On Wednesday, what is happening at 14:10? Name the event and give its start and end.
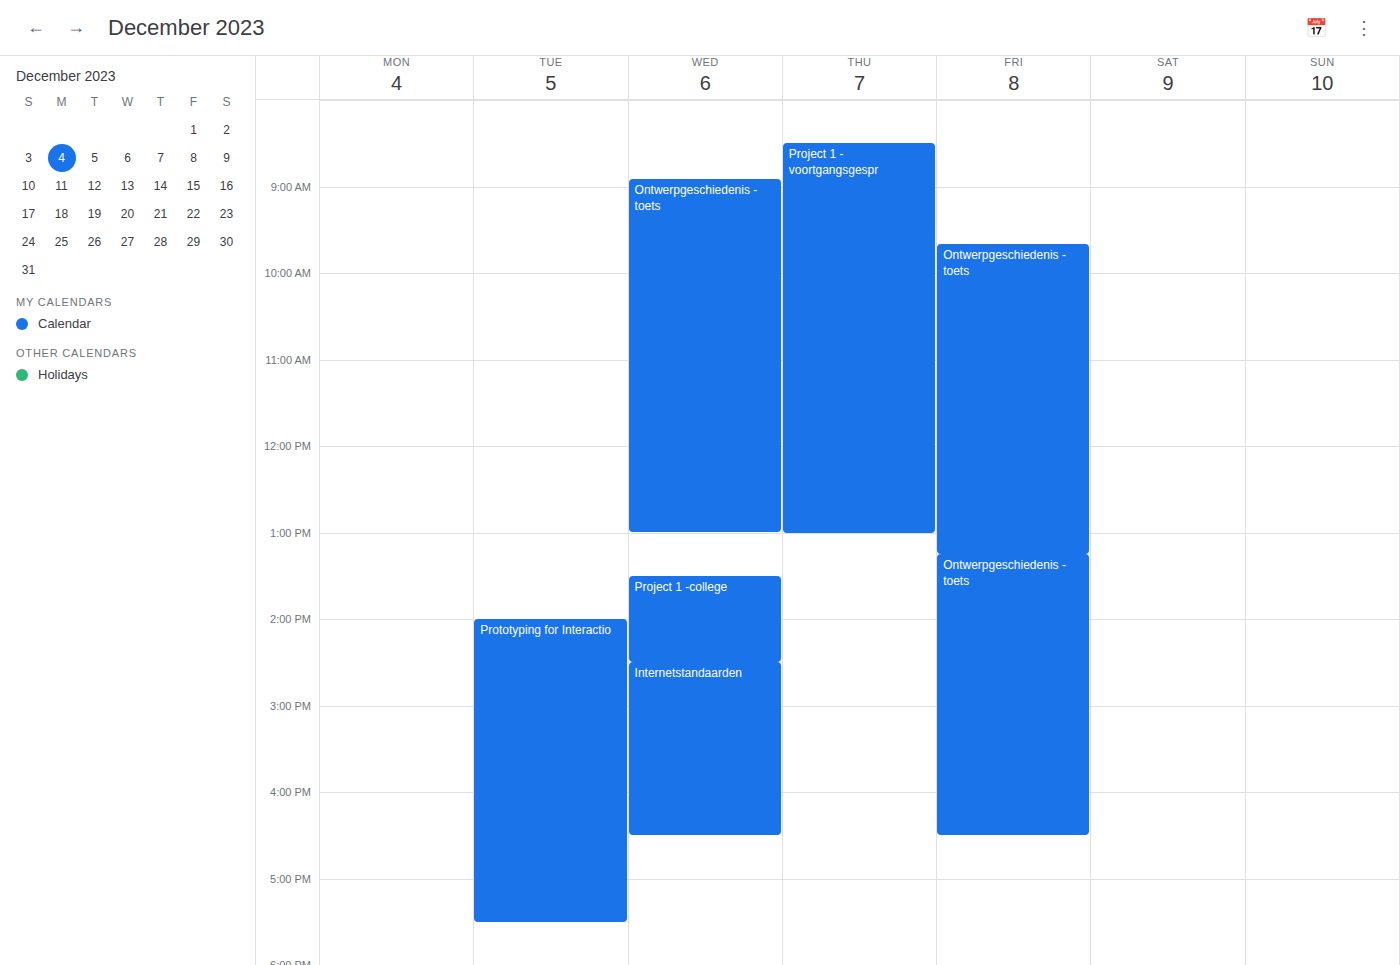
"Project 1 -college", 13:30 to 14:30